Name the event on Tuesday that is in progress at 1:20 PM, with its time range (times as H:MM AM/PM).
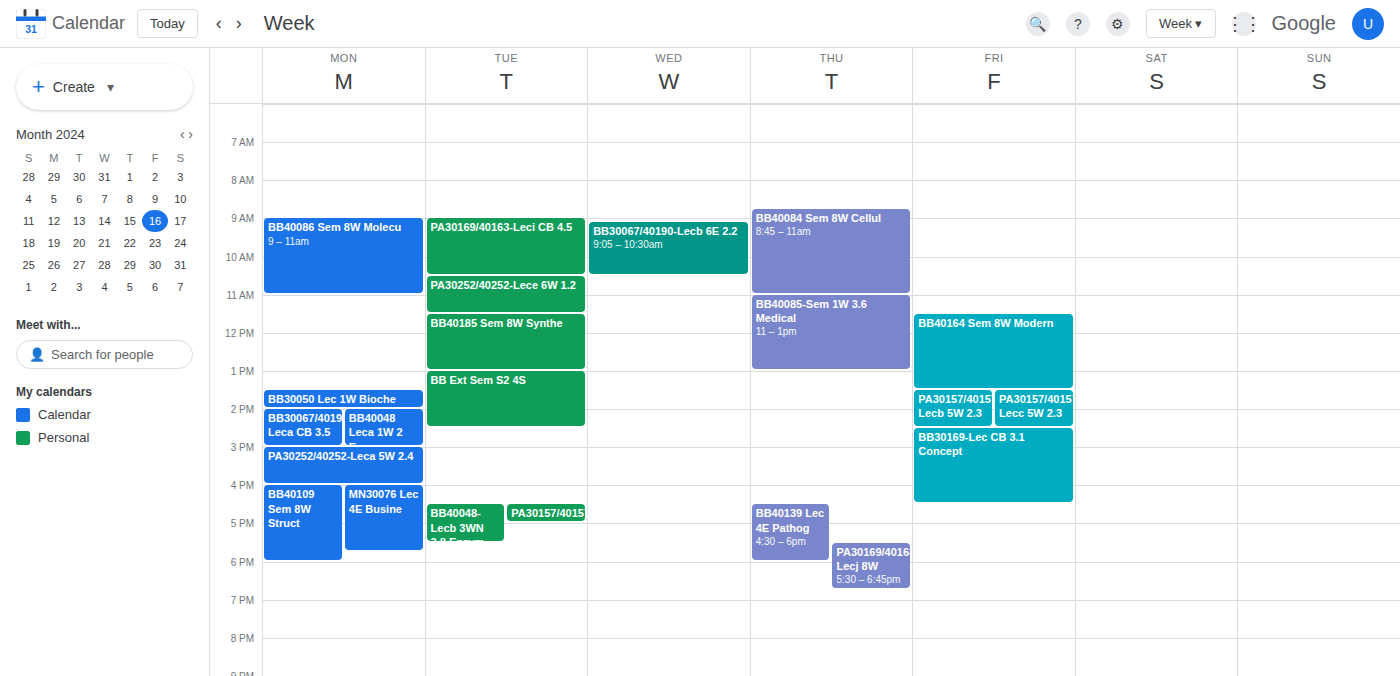
"BB Ext Sem S2 4S", 1:00 PM to 2:30 PM